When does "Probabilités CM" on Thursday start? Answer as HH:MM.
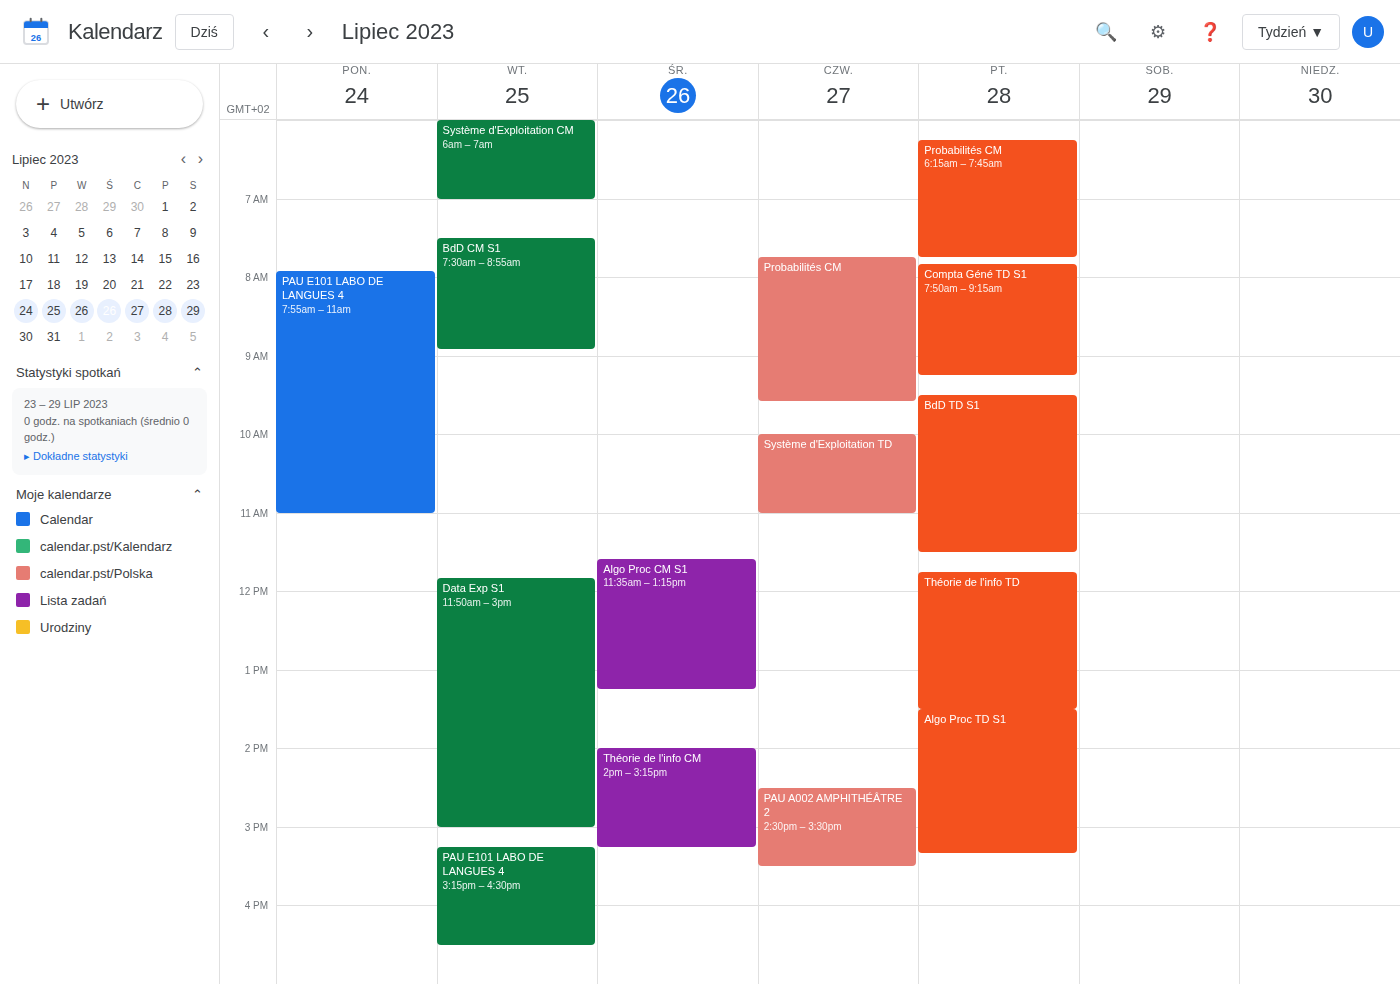
07:45